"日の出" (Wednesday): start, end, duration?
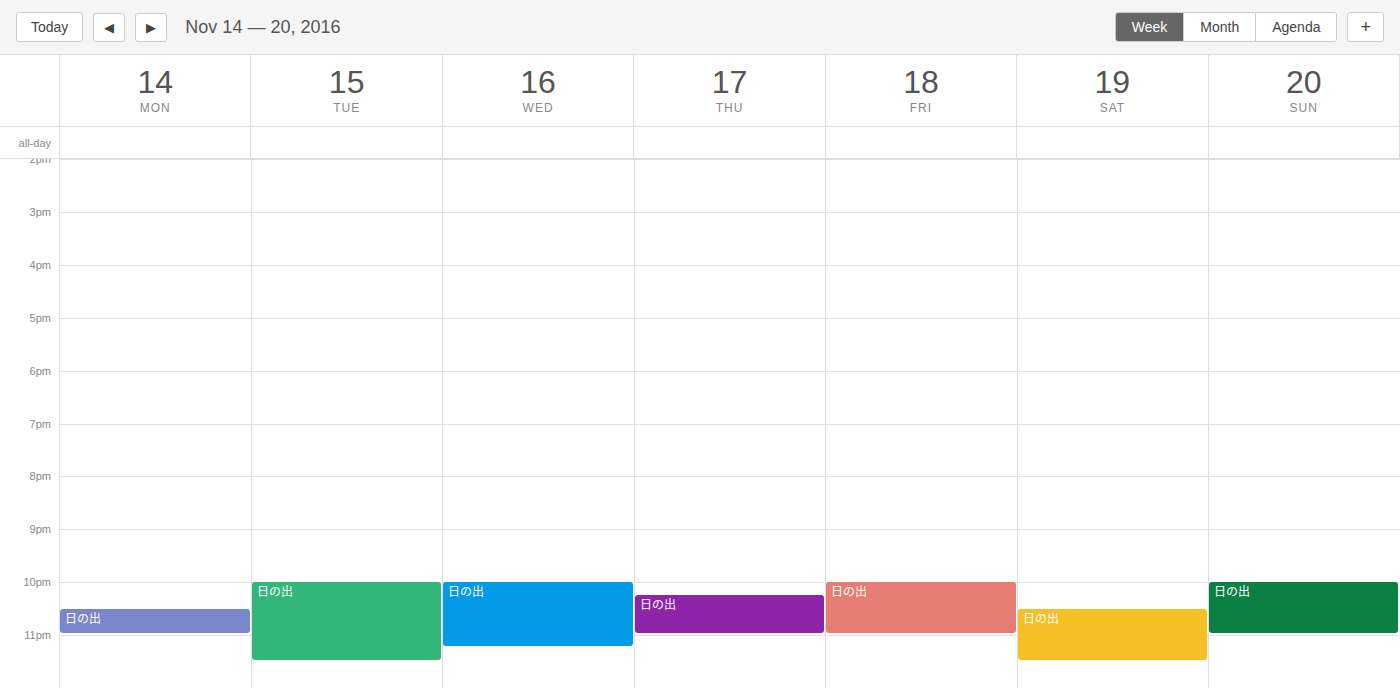
10:00 PM to 11:15 PM, 1 hour 15 minutes